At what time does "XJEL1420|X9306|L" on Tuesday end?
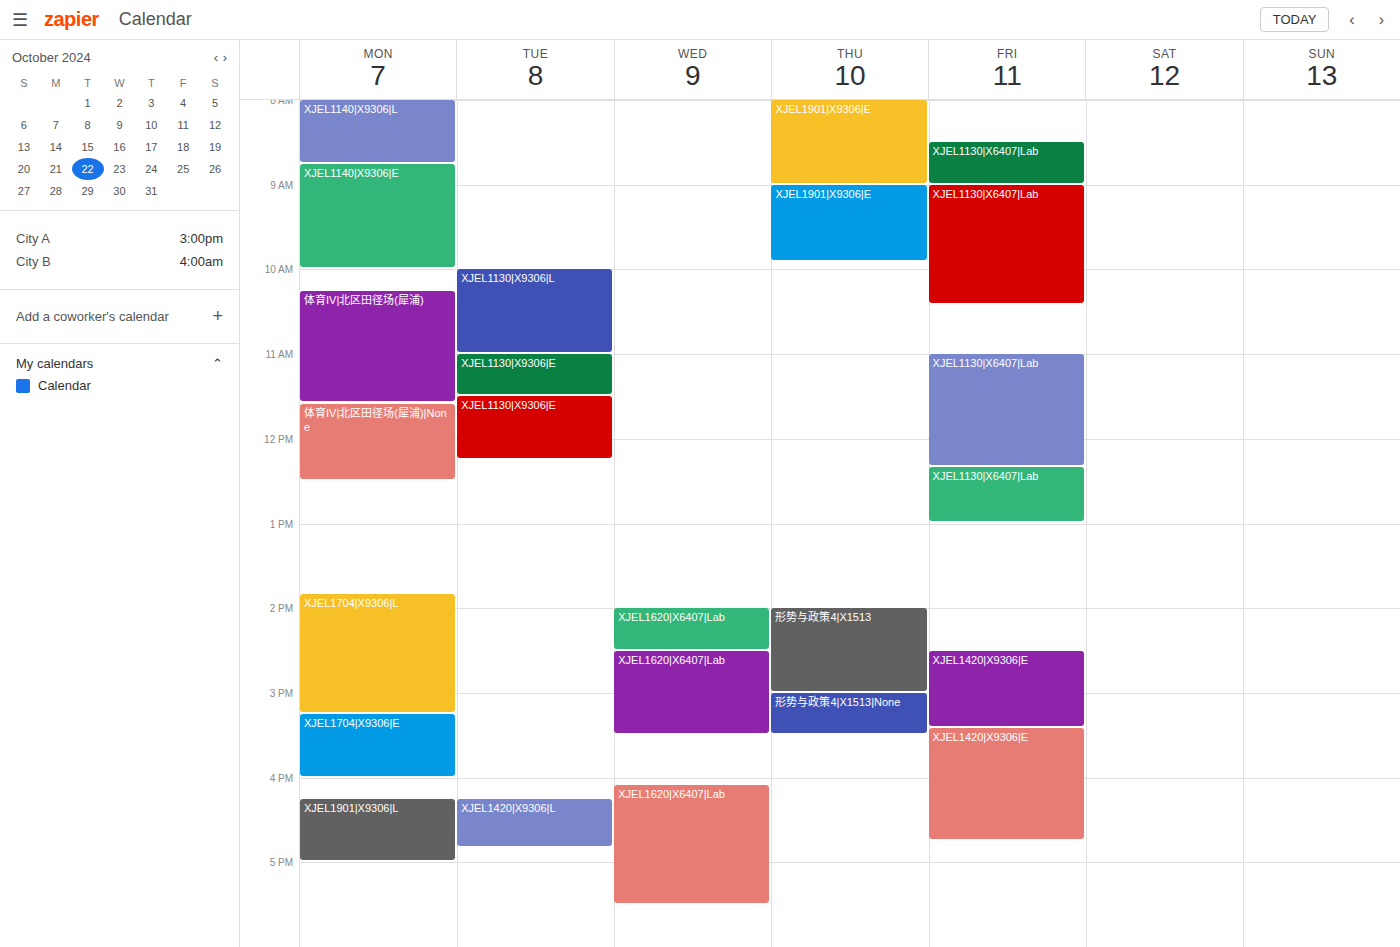
4:50 PM